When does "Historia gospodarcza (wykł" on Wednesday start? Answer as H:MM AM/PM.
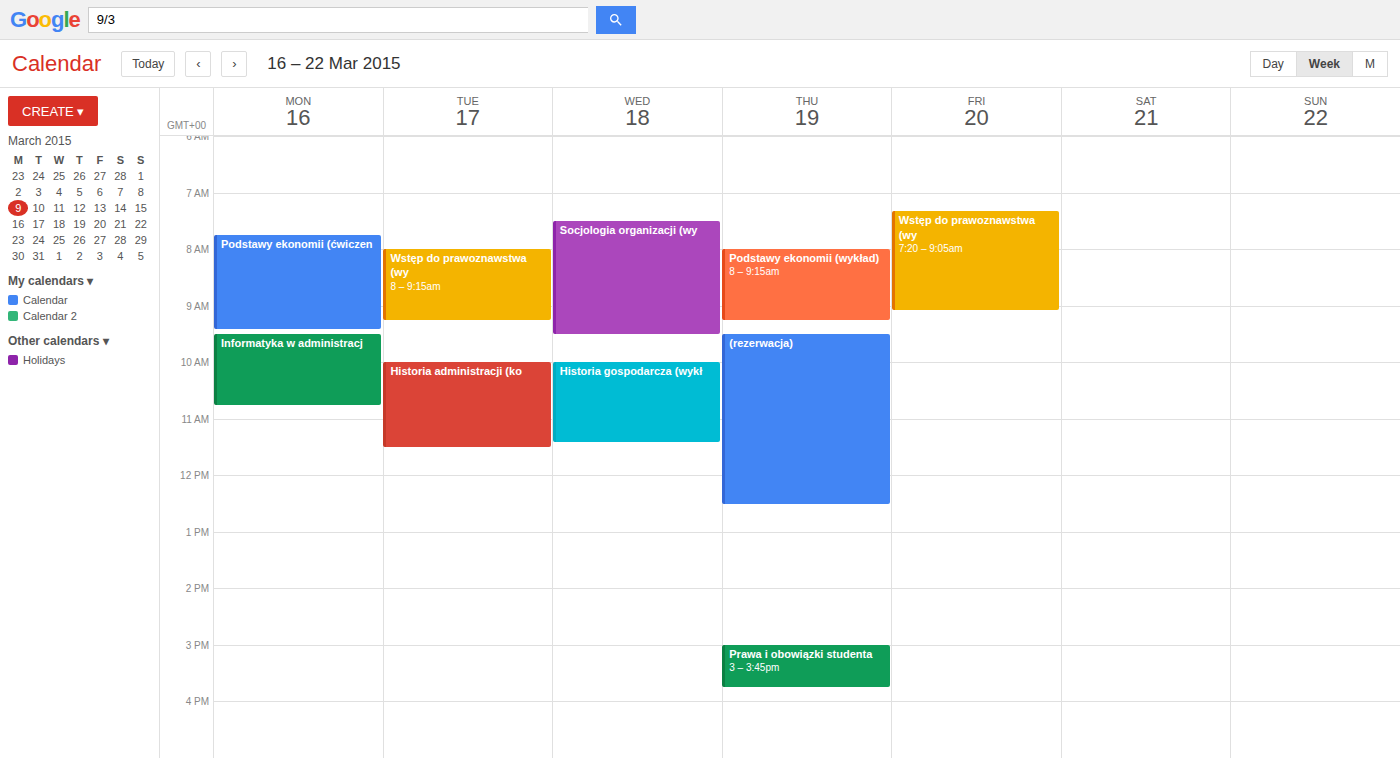
10:00 AM